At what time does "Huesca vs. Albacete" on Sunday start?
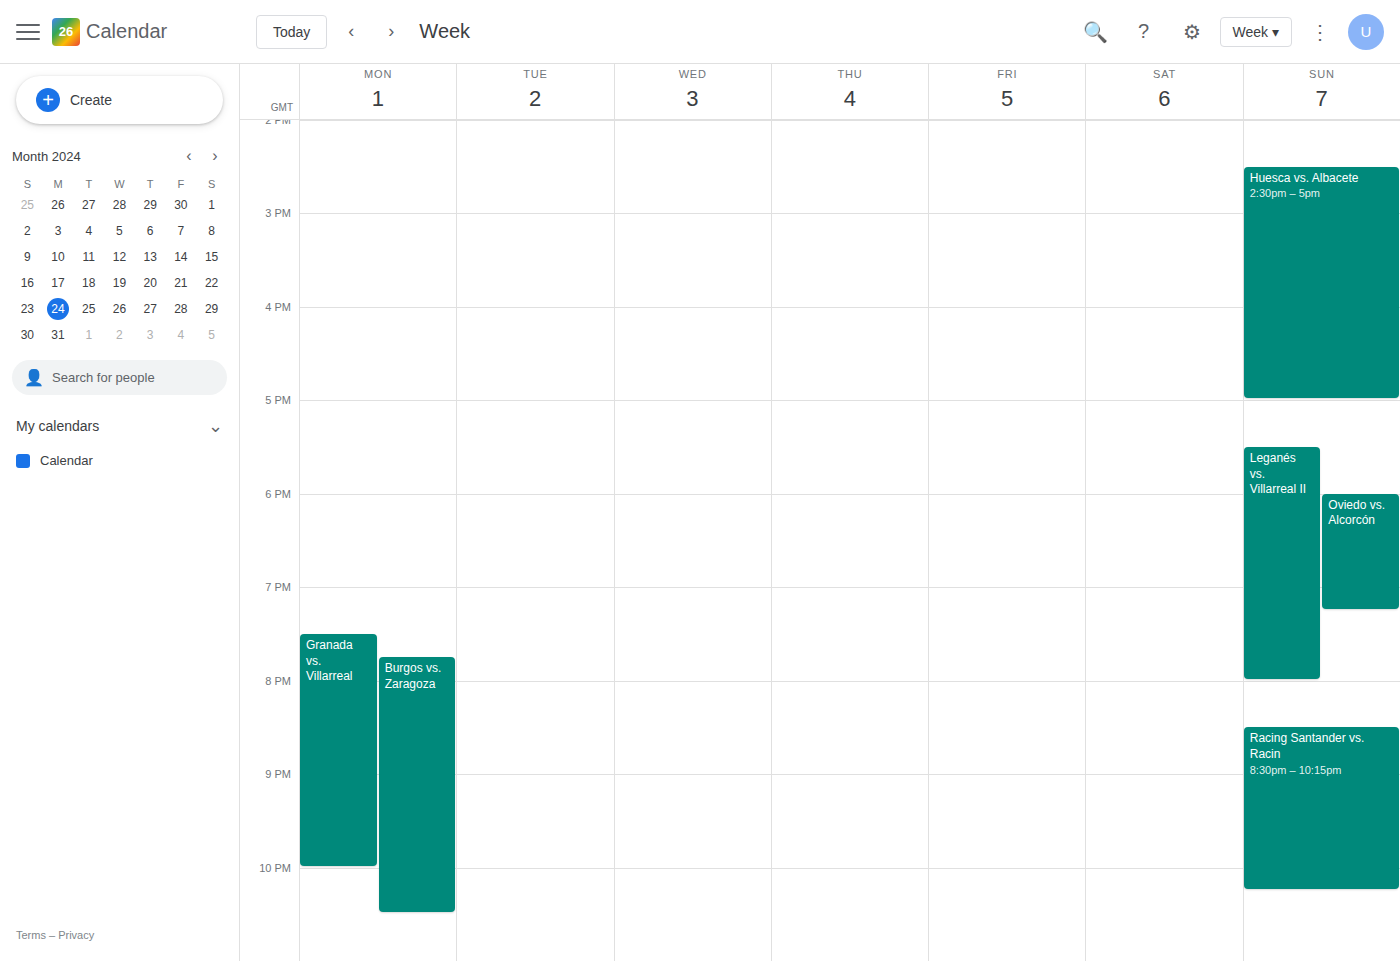
2:30 PM